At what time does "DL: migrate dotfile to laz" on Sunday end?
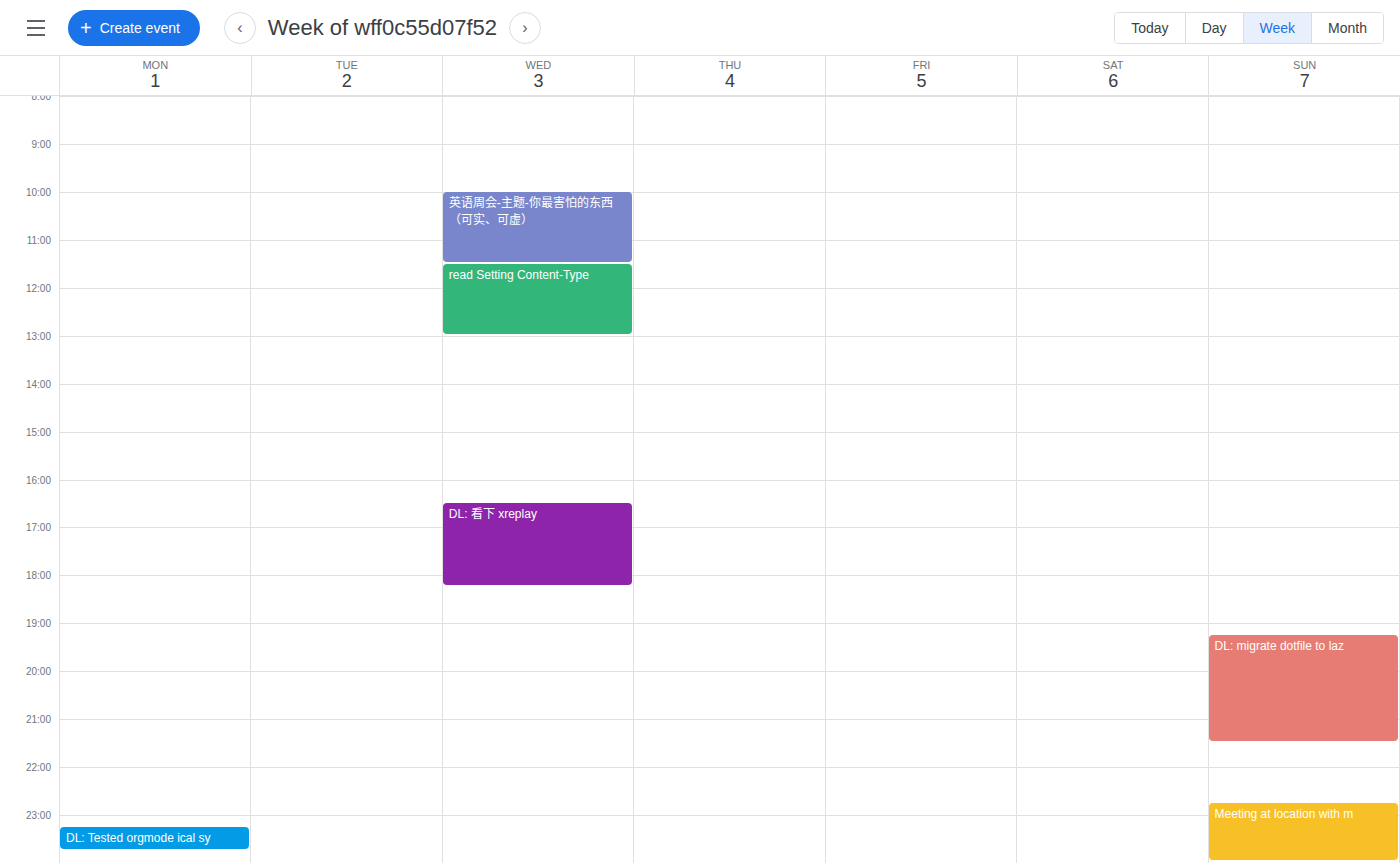
9:30 PM